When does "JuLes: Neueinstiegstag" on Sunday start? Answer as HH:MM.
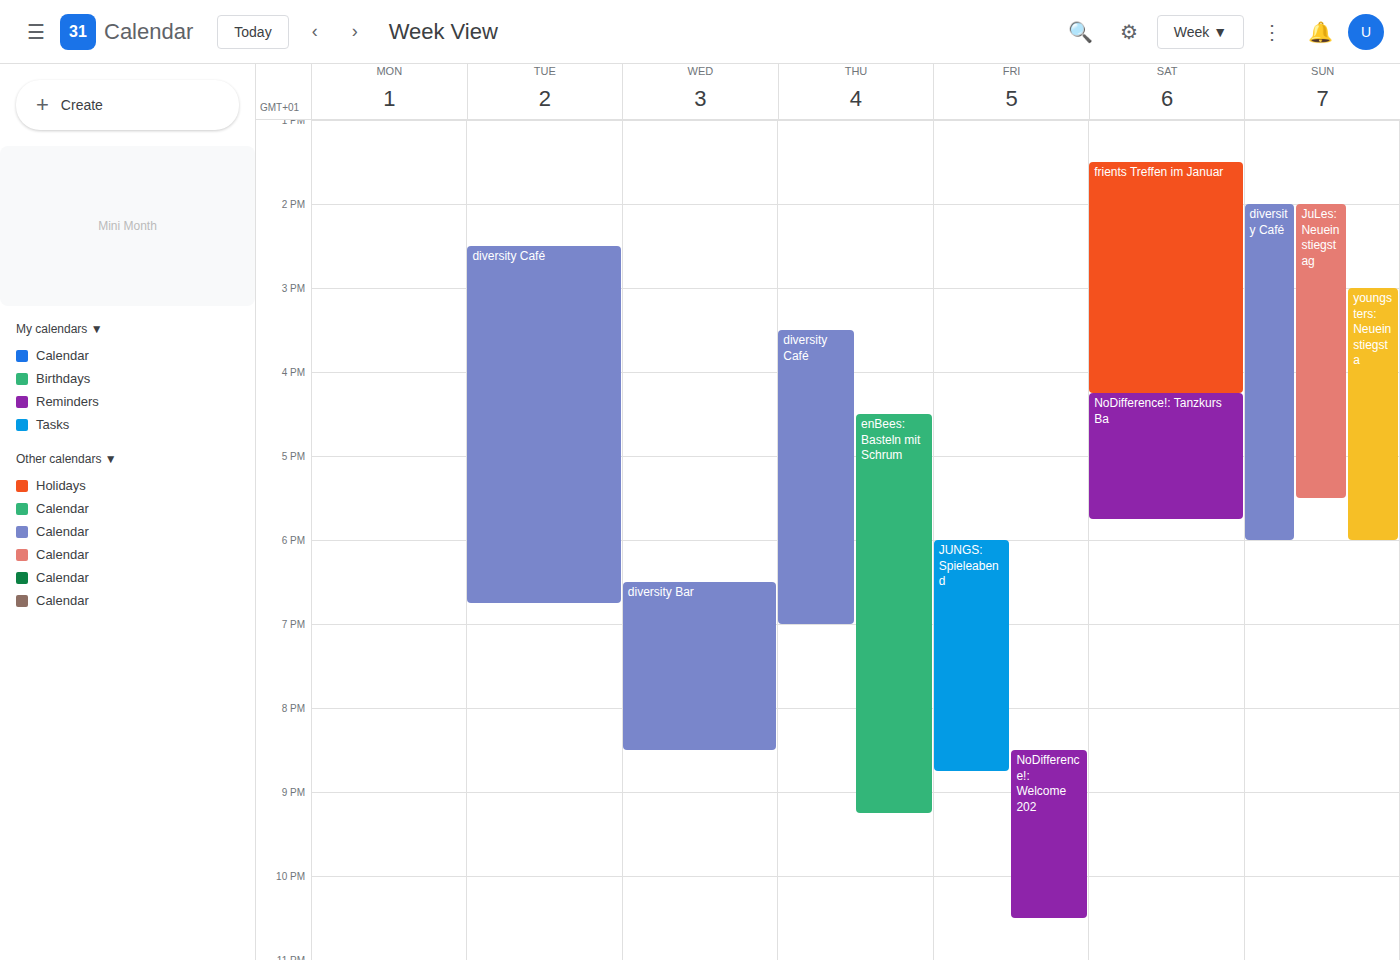
14:00